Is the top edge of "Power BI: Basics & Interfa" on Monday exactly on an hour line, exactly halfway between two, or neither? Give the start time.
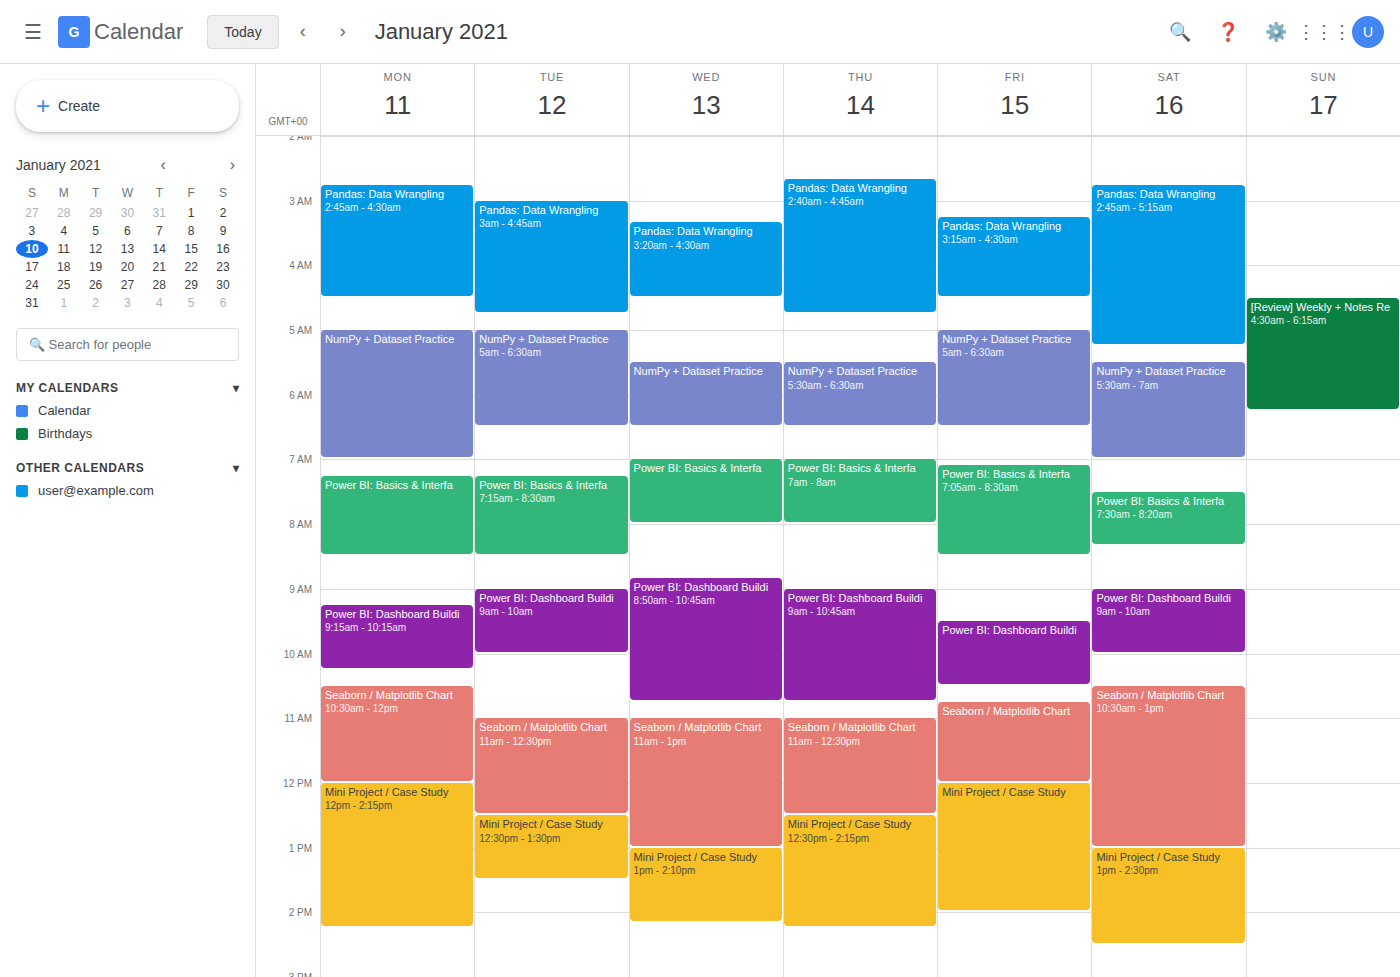
7:15 AM -- neither: a quarter of the way from the 7 AM line to the 8 AM line.